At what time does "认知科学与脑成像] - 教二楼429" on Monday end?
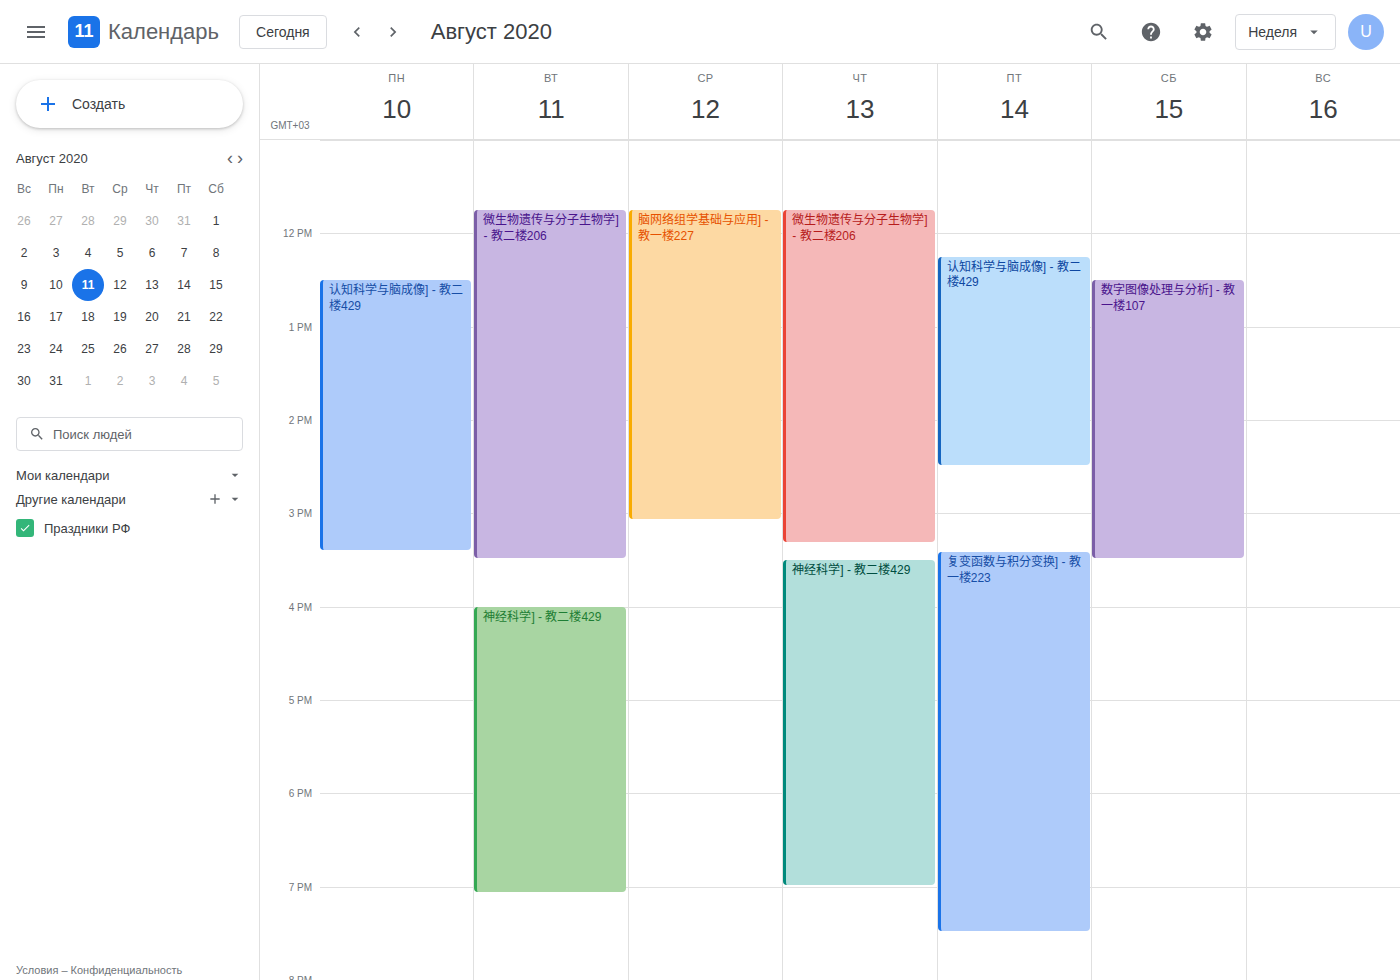
3:25 PM